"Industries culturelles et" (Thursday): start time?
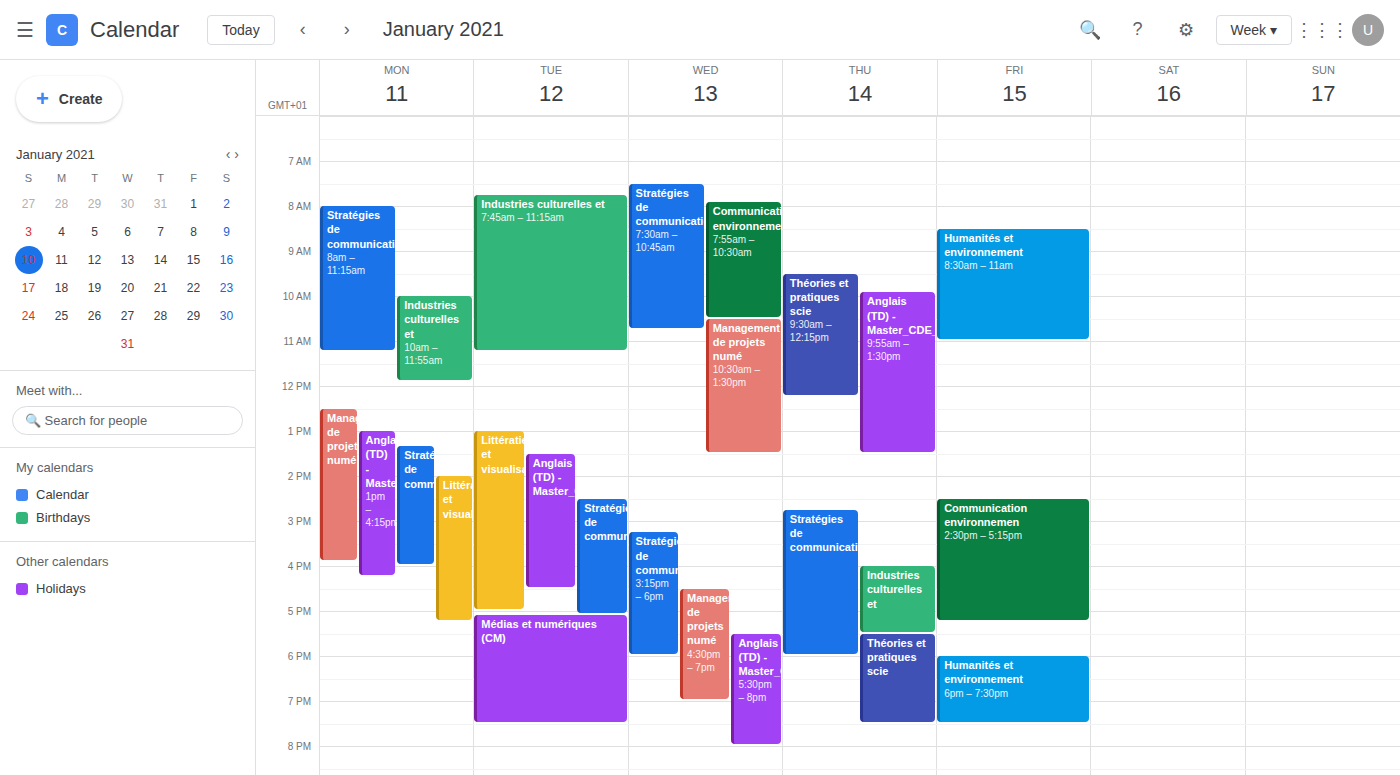
4:00 PM